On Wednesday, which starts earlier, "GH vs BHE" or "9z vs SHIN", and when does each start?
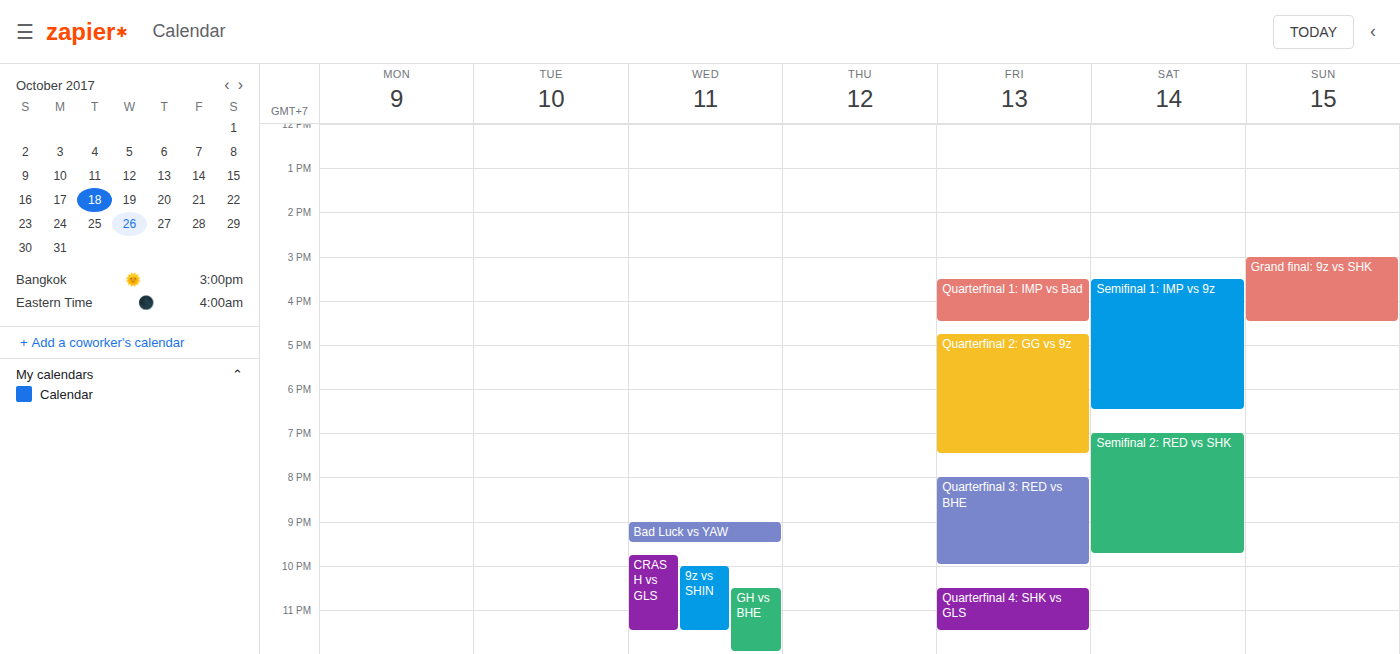
"9z vs SHIN" 22:00; "GH vs BHE" 22:30.